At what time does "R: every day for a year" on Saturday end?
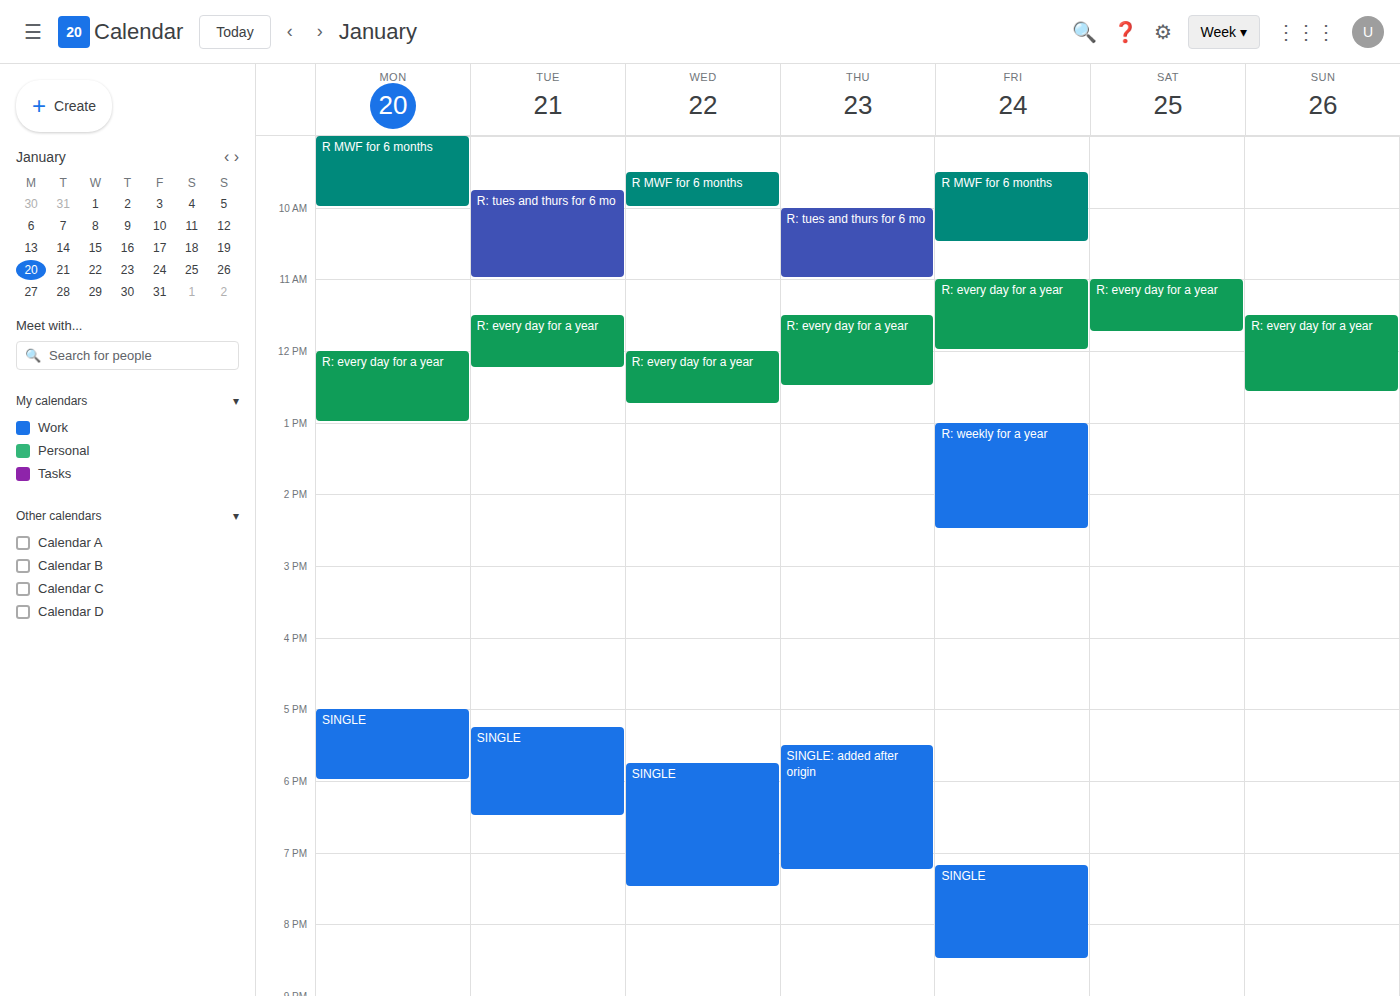
11:45 AM